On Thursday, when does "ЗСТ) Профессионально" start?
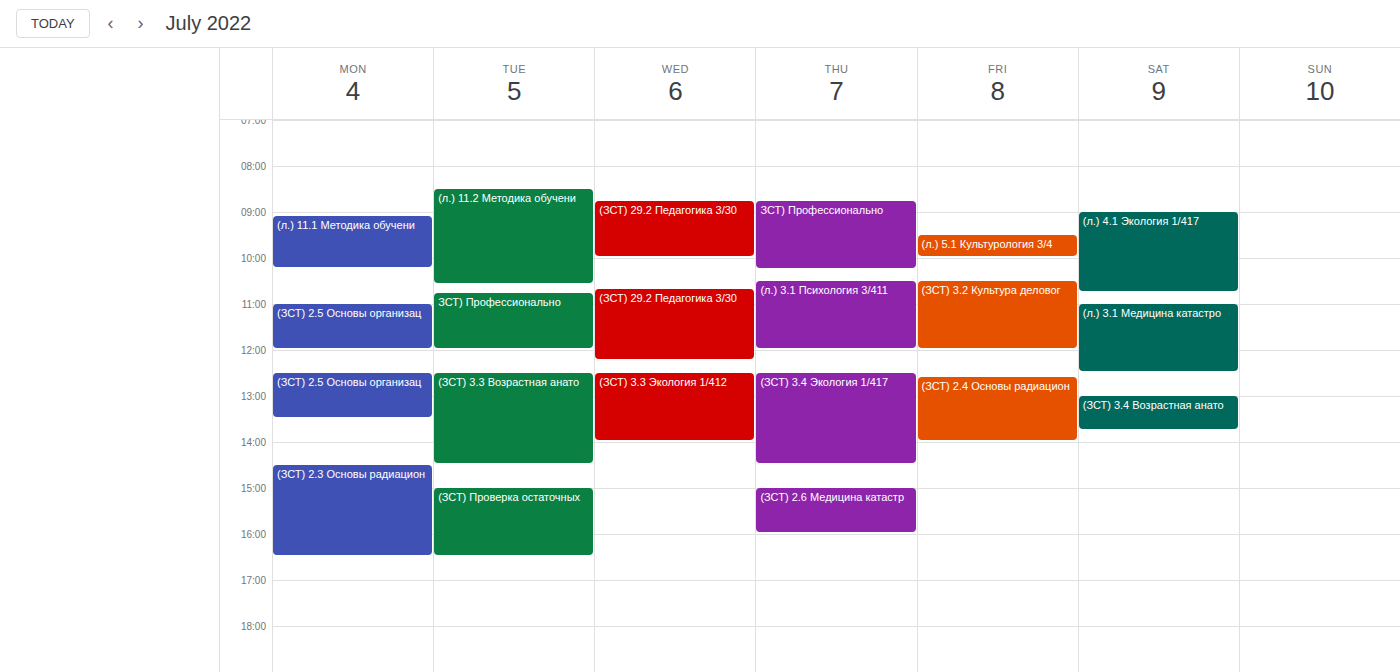
8:45 AM